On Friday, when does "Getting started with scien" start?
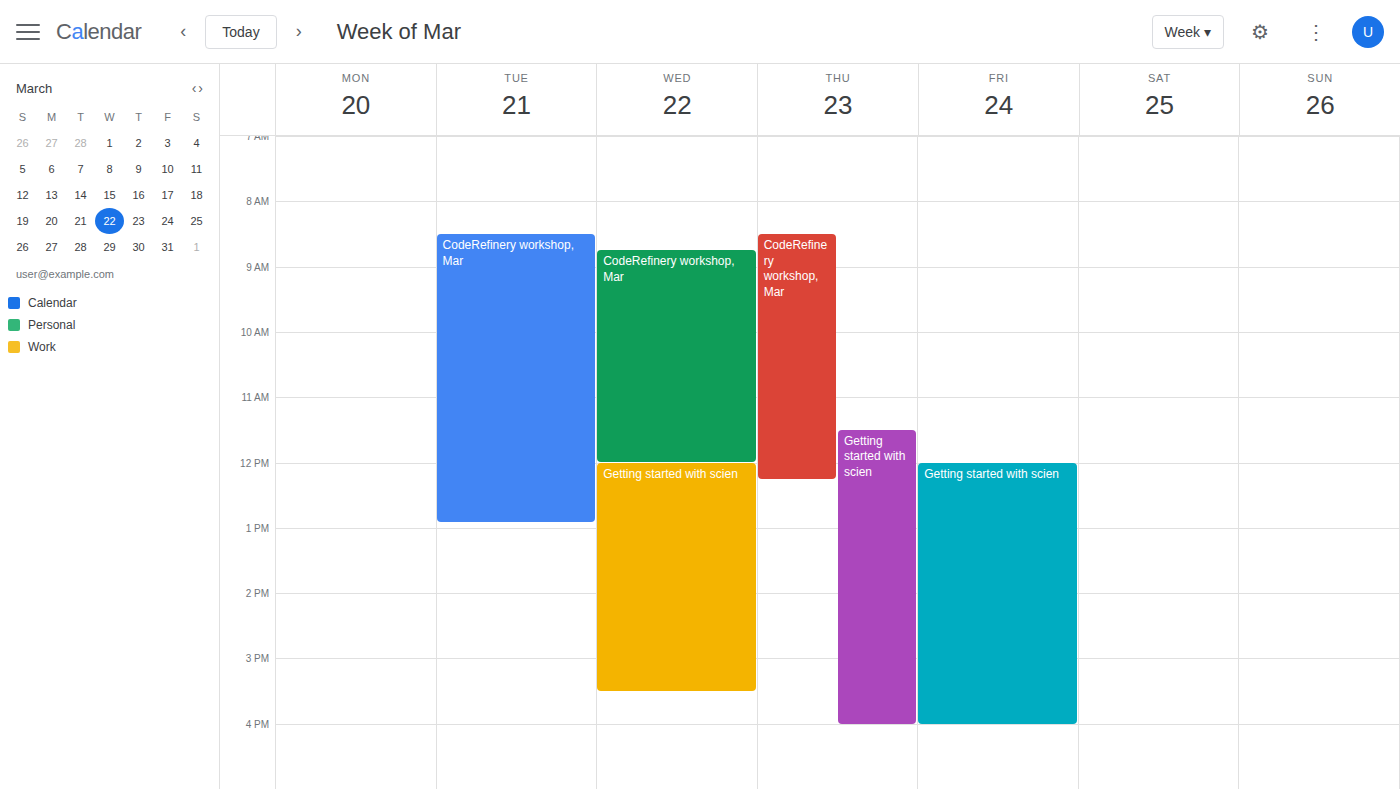
12:00 PM